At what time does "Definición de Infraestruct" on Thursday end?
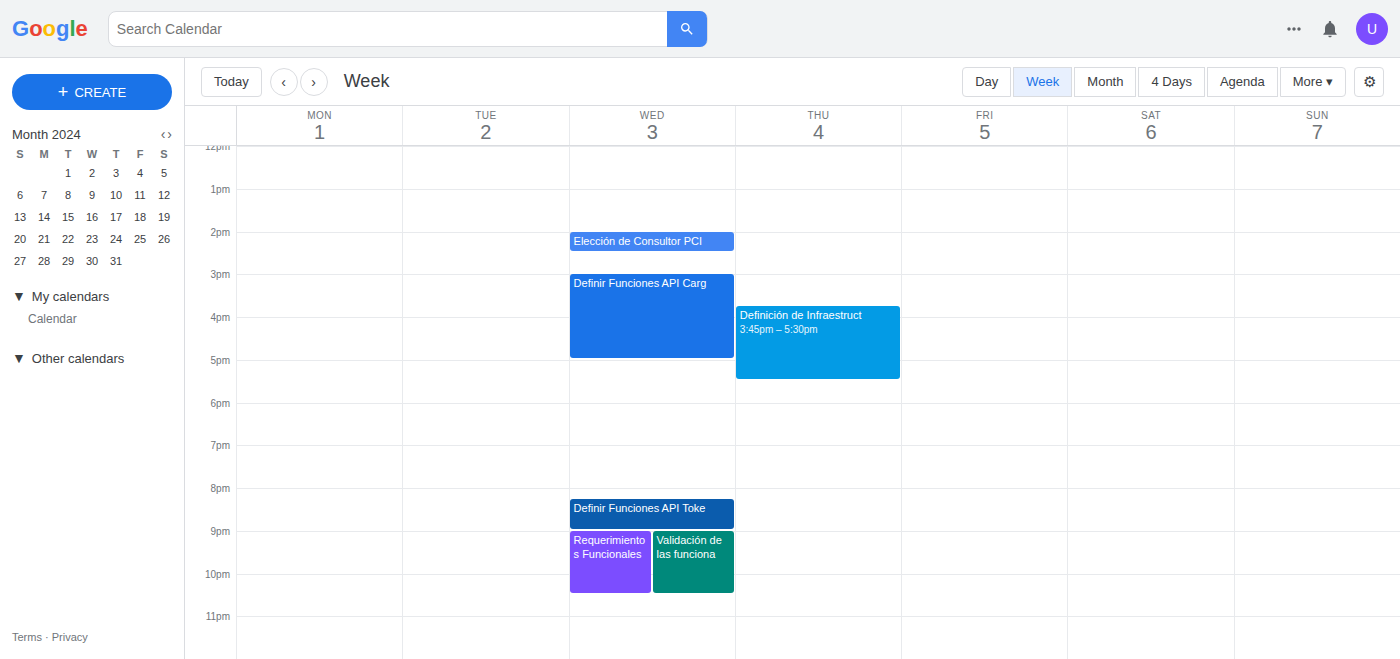
5:30 PM